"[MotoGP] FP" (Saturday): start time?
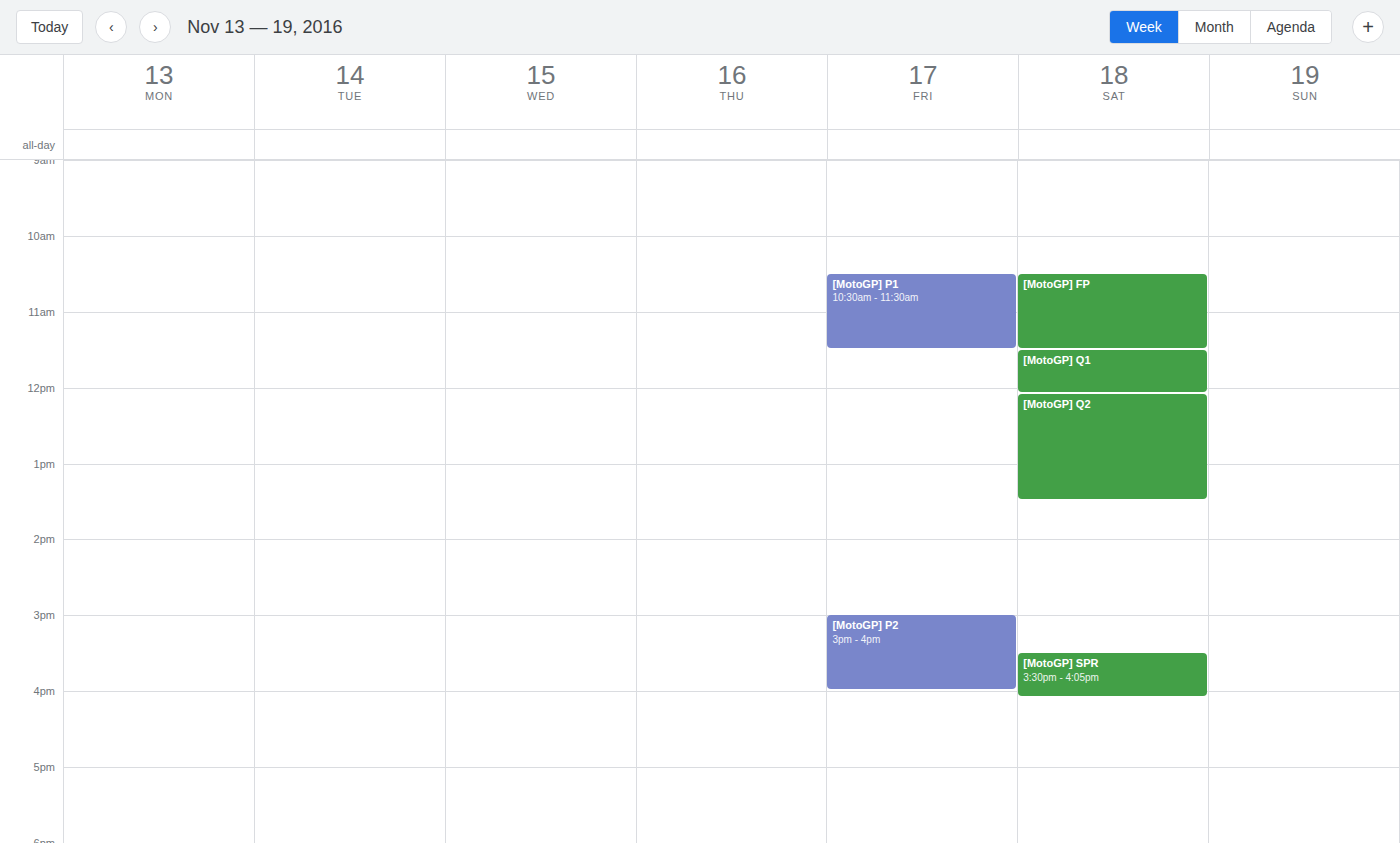
10:30 AM